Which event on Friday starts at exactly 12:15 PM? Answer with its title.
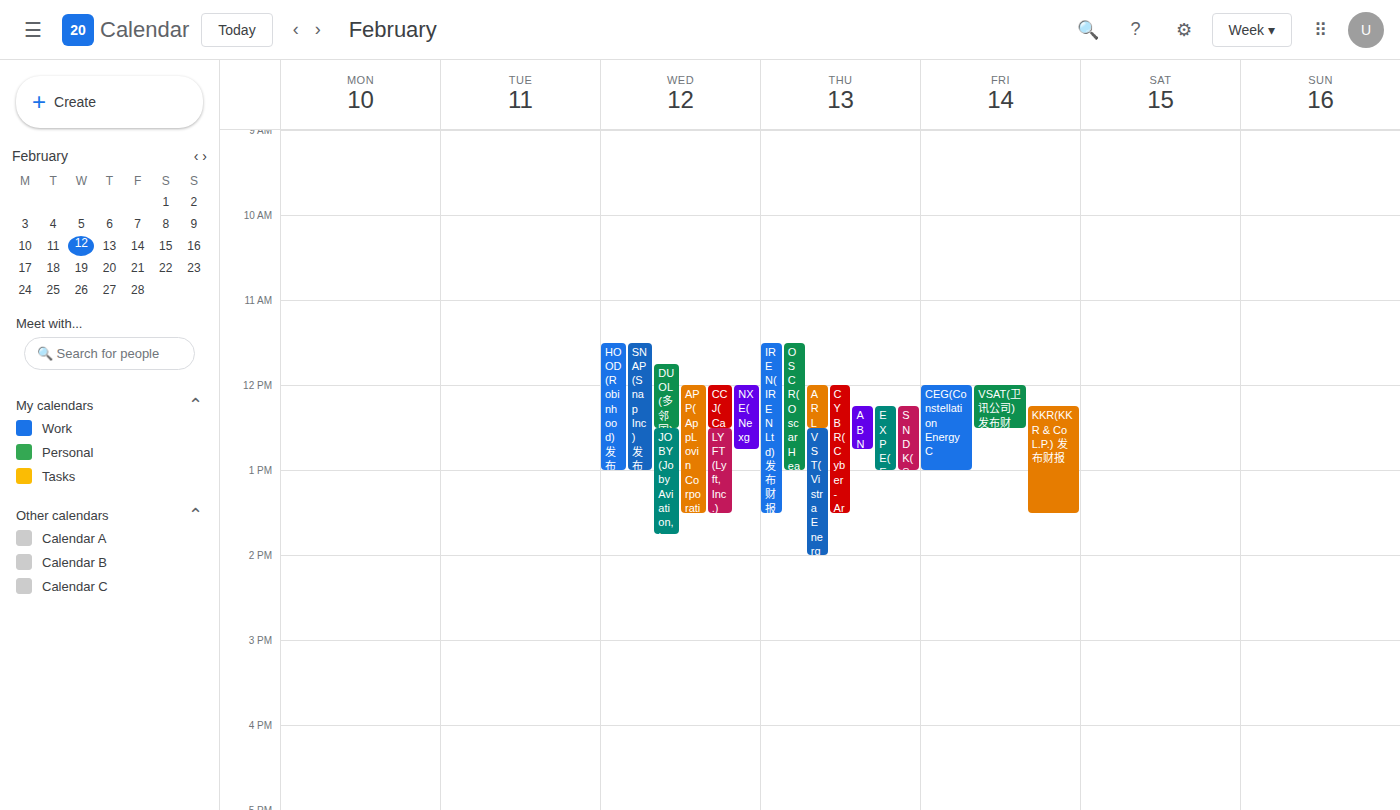
"KKR(KKR & Co L.P.) 发布财报"